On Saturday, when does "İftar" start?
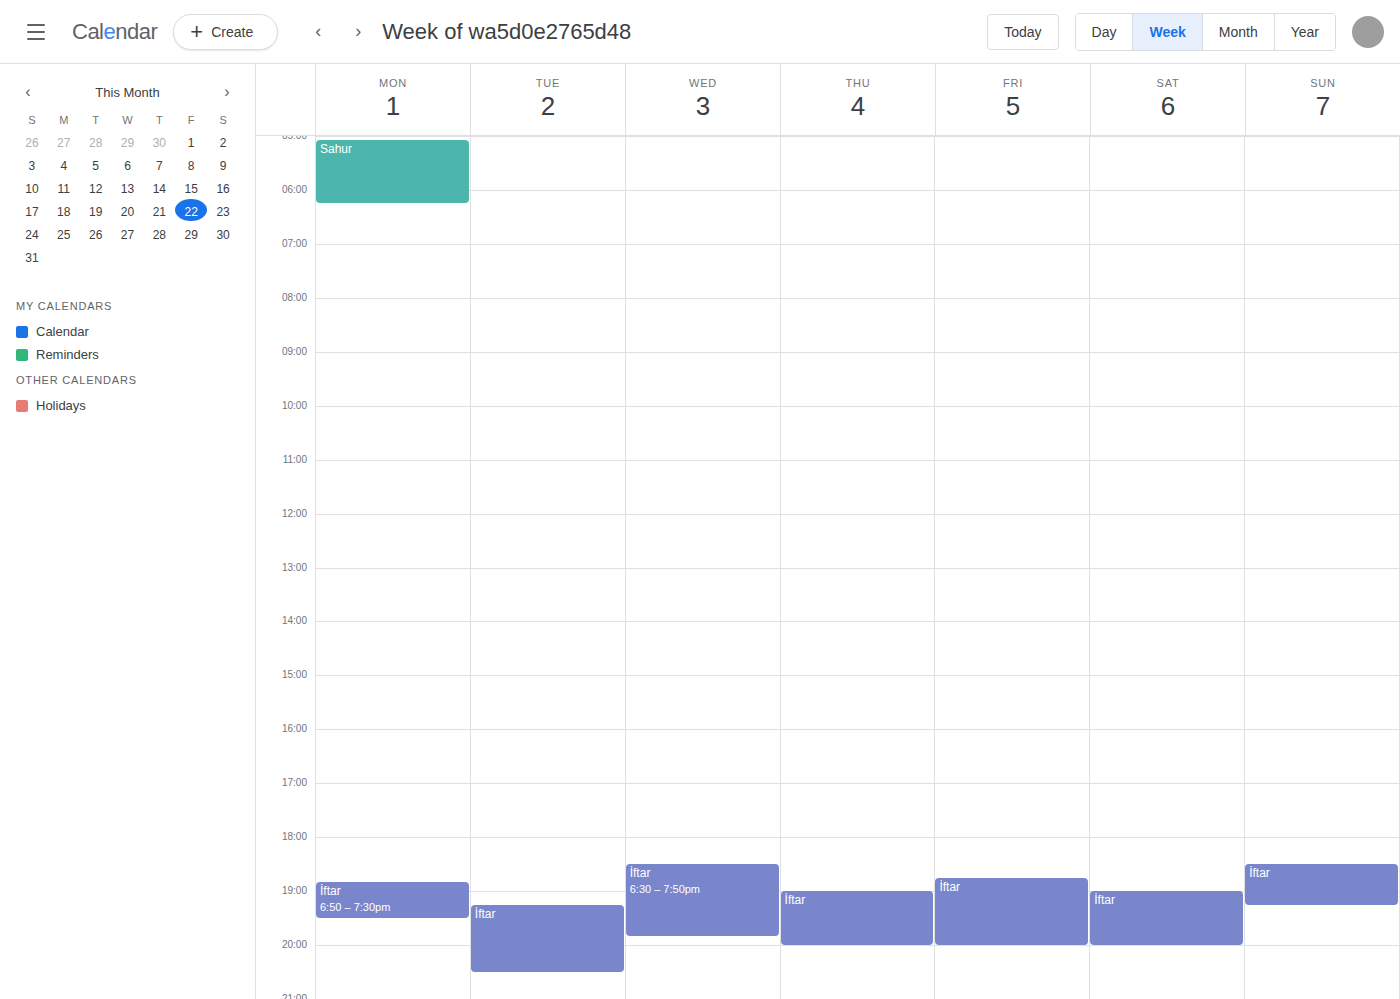
7:00 PM